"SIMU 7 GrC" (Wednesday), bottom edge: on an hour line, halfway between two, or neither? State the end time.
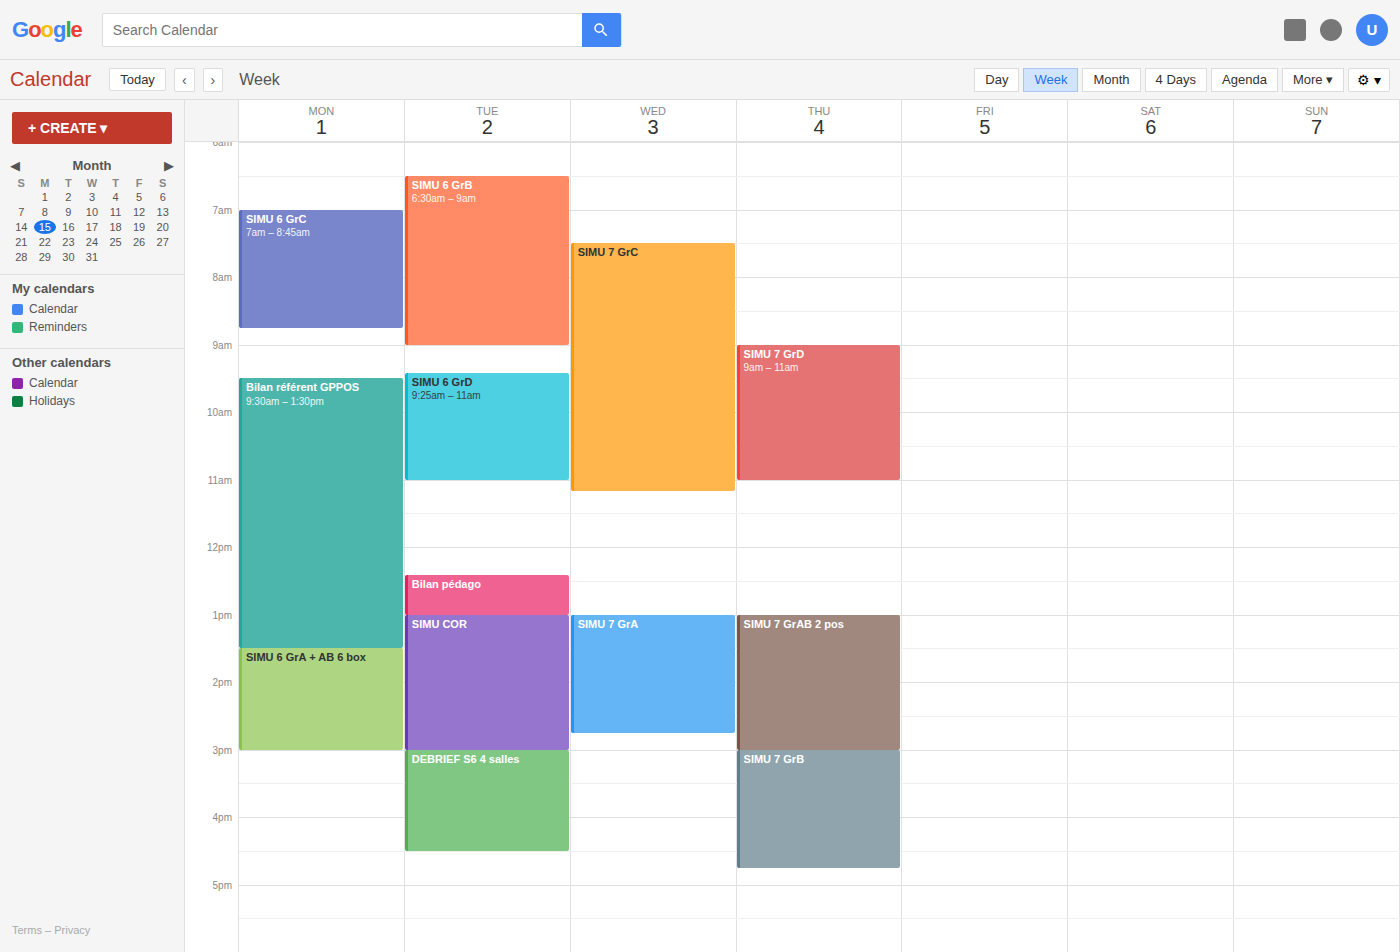
11:10 AM -- neither: 10 minutes below the 11 AM line and 50 minutes above the 12 PM line.